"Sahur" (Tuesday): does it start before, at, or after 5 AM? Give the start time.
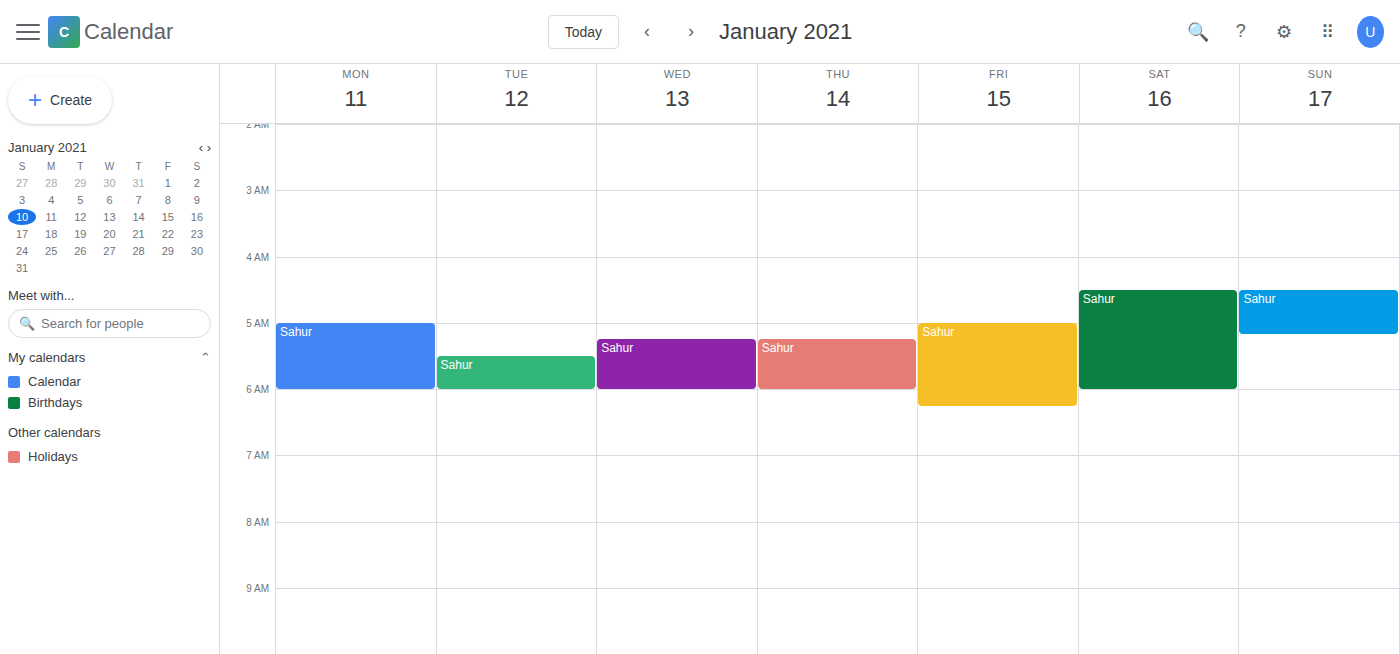
5:30 AM -- after 5 AM, 30 minutes below the 5 AM line.